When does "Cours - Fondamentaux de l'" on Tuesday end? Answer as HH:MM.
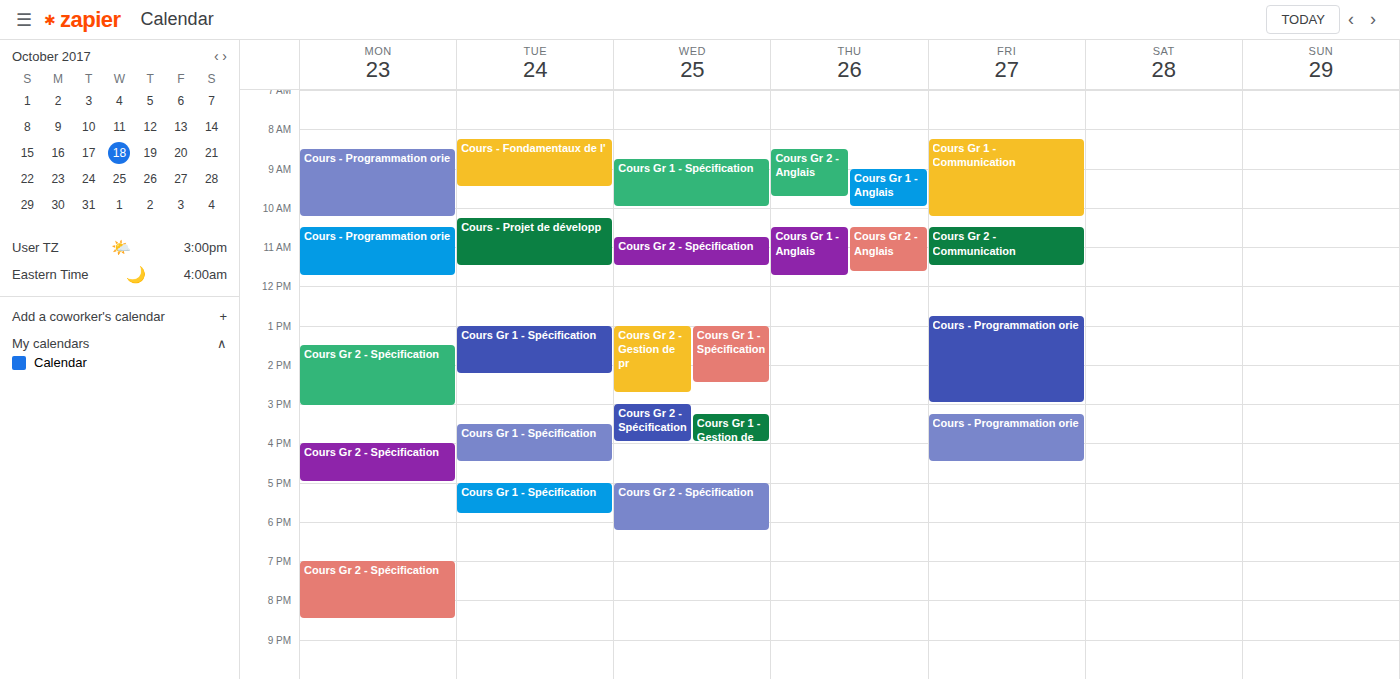
09:30